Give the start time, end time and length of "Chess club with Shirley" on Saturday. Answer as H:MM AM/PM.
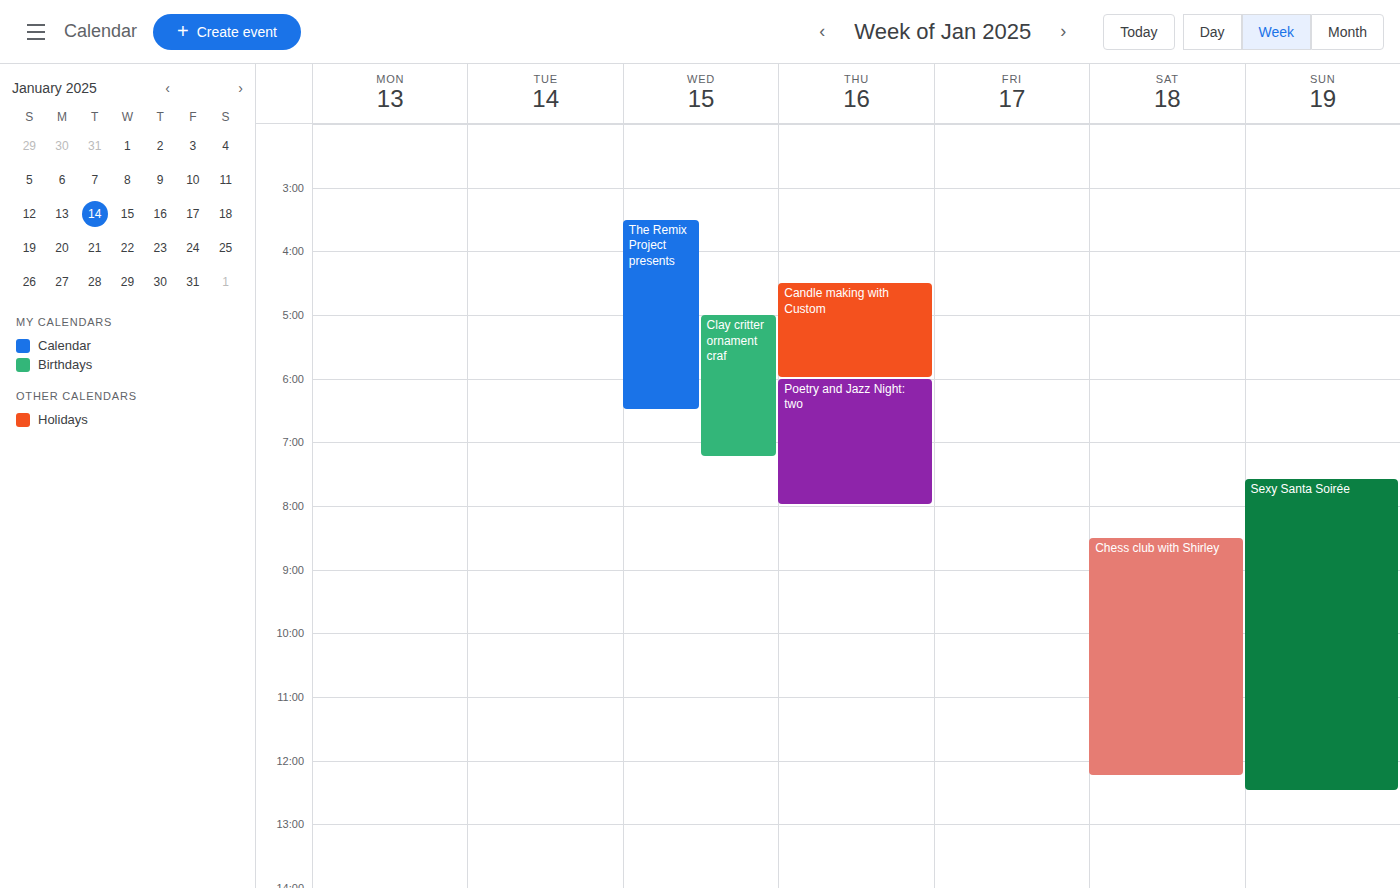
8:30 AM to 12:15 PM, 3 hours 45 minutes